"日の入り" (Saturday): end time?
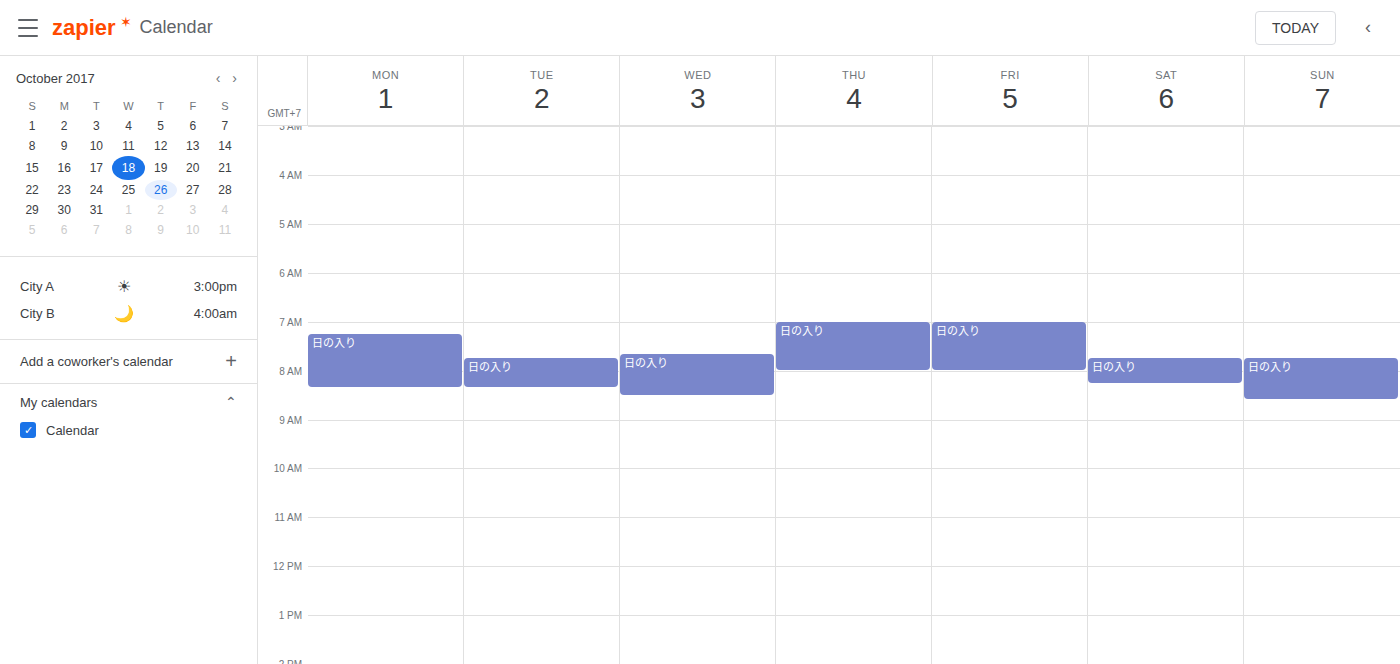
8:15 AM